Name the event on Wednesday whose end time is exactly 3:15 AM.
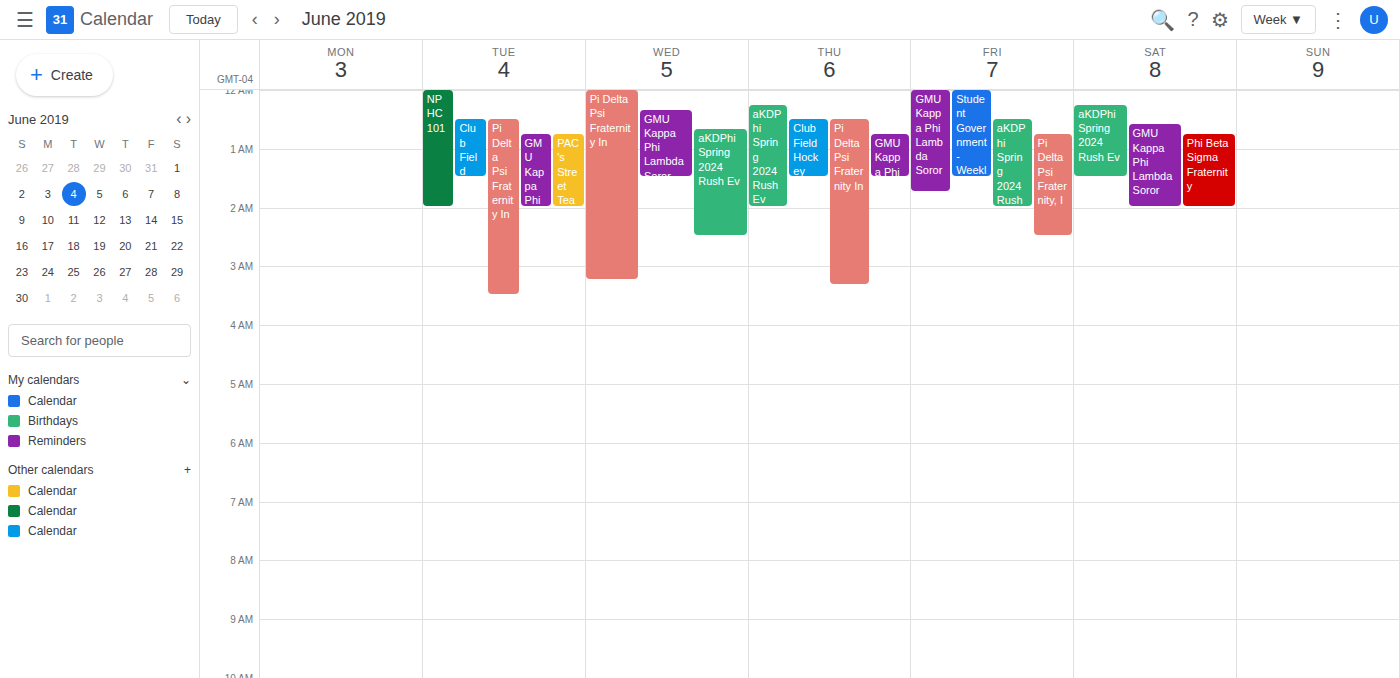
"Pi Delta Psi Fraternity In"